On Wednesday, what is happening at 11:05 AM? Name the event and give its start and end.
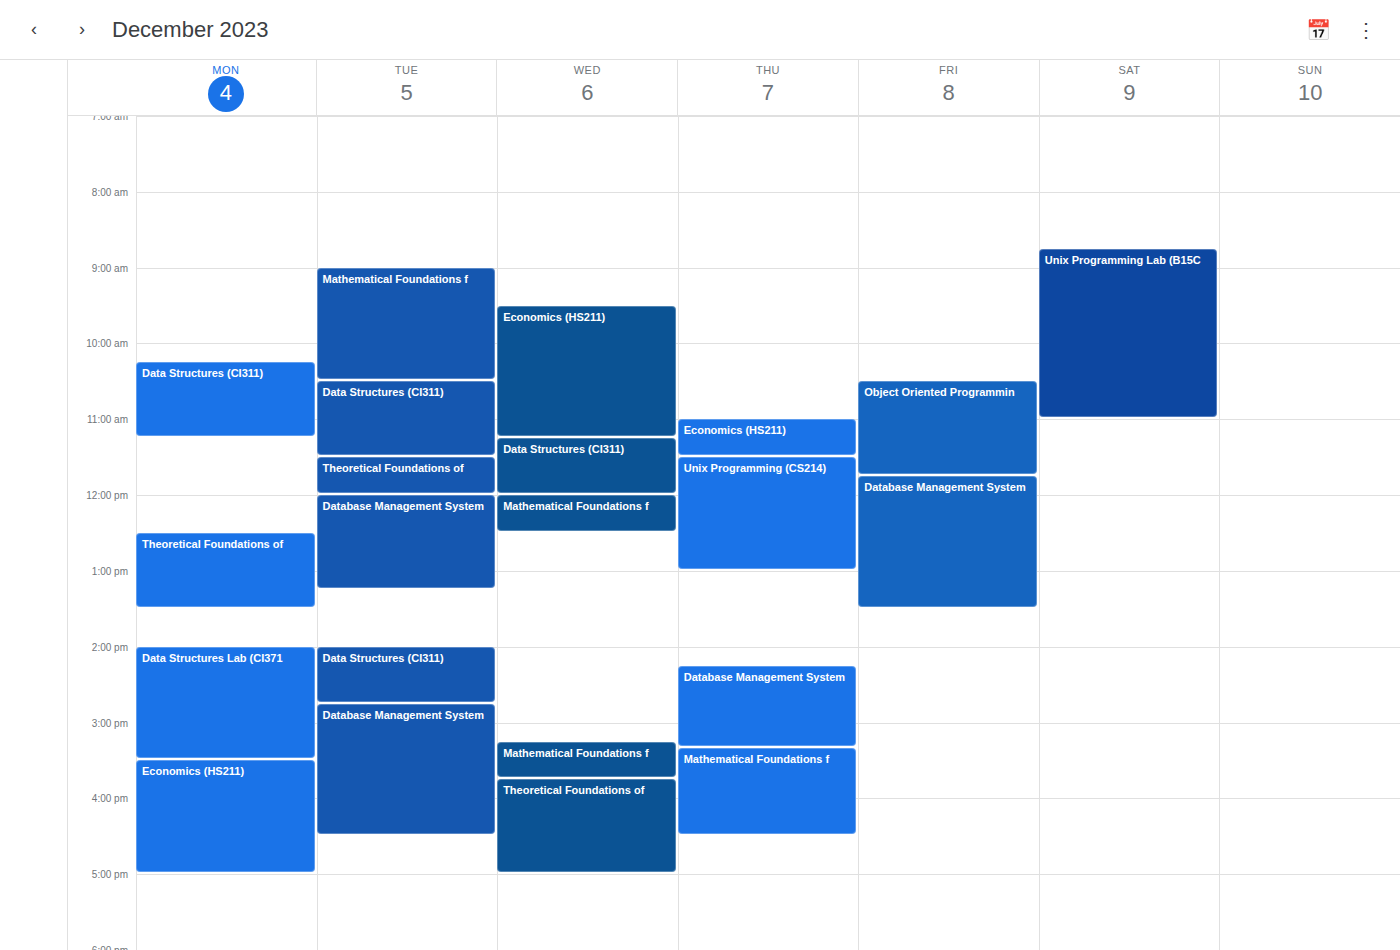
"Economics (HS211)", 9:30 AM to 11:15 AM